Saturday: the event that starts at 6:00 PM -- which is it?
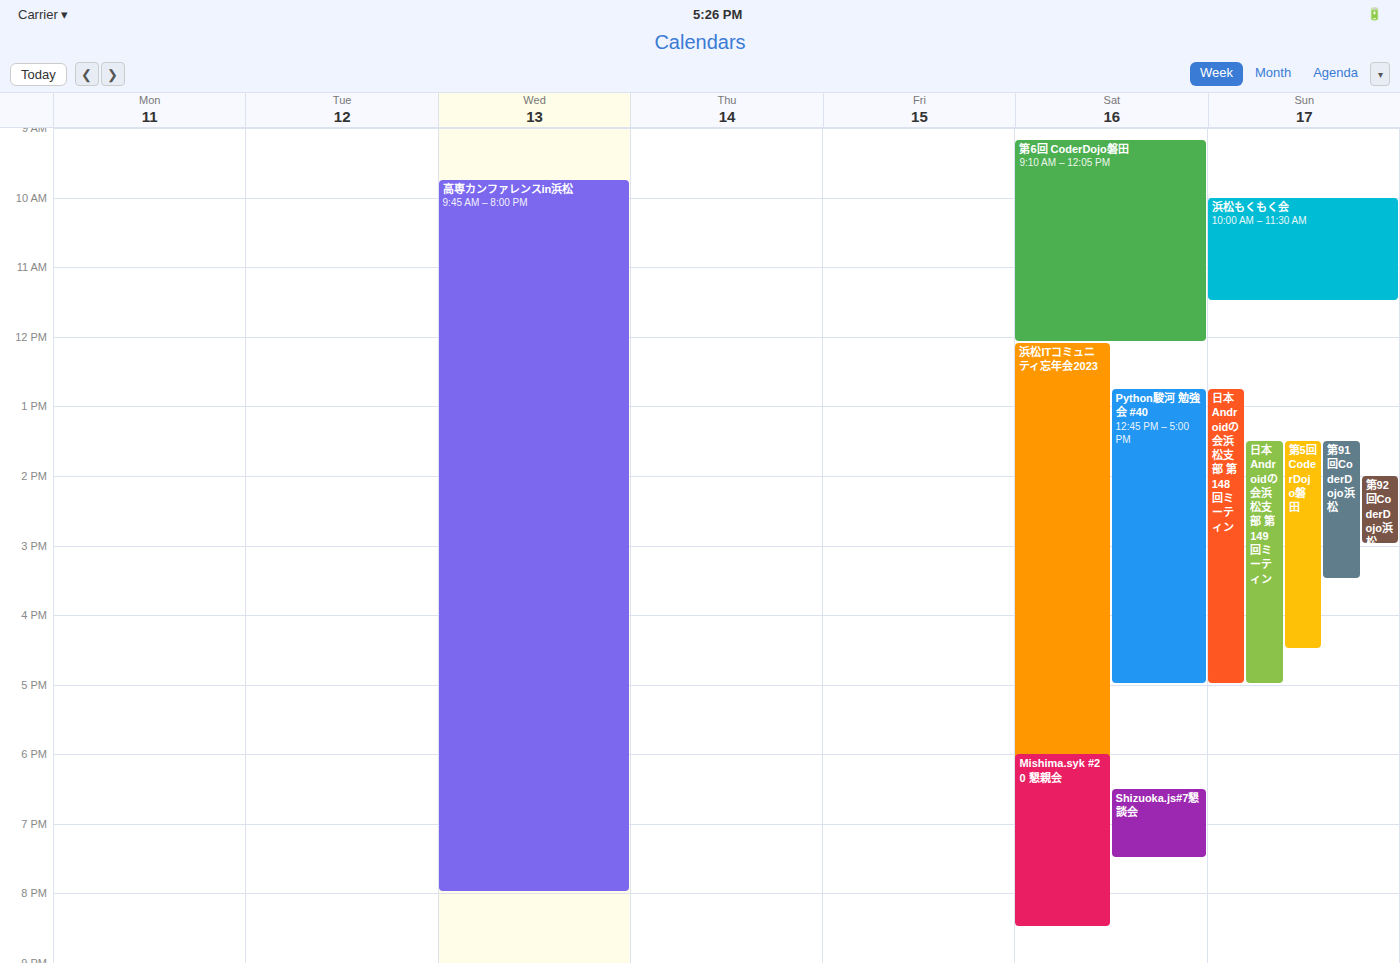
"Mishima.syk #20 懇親会"